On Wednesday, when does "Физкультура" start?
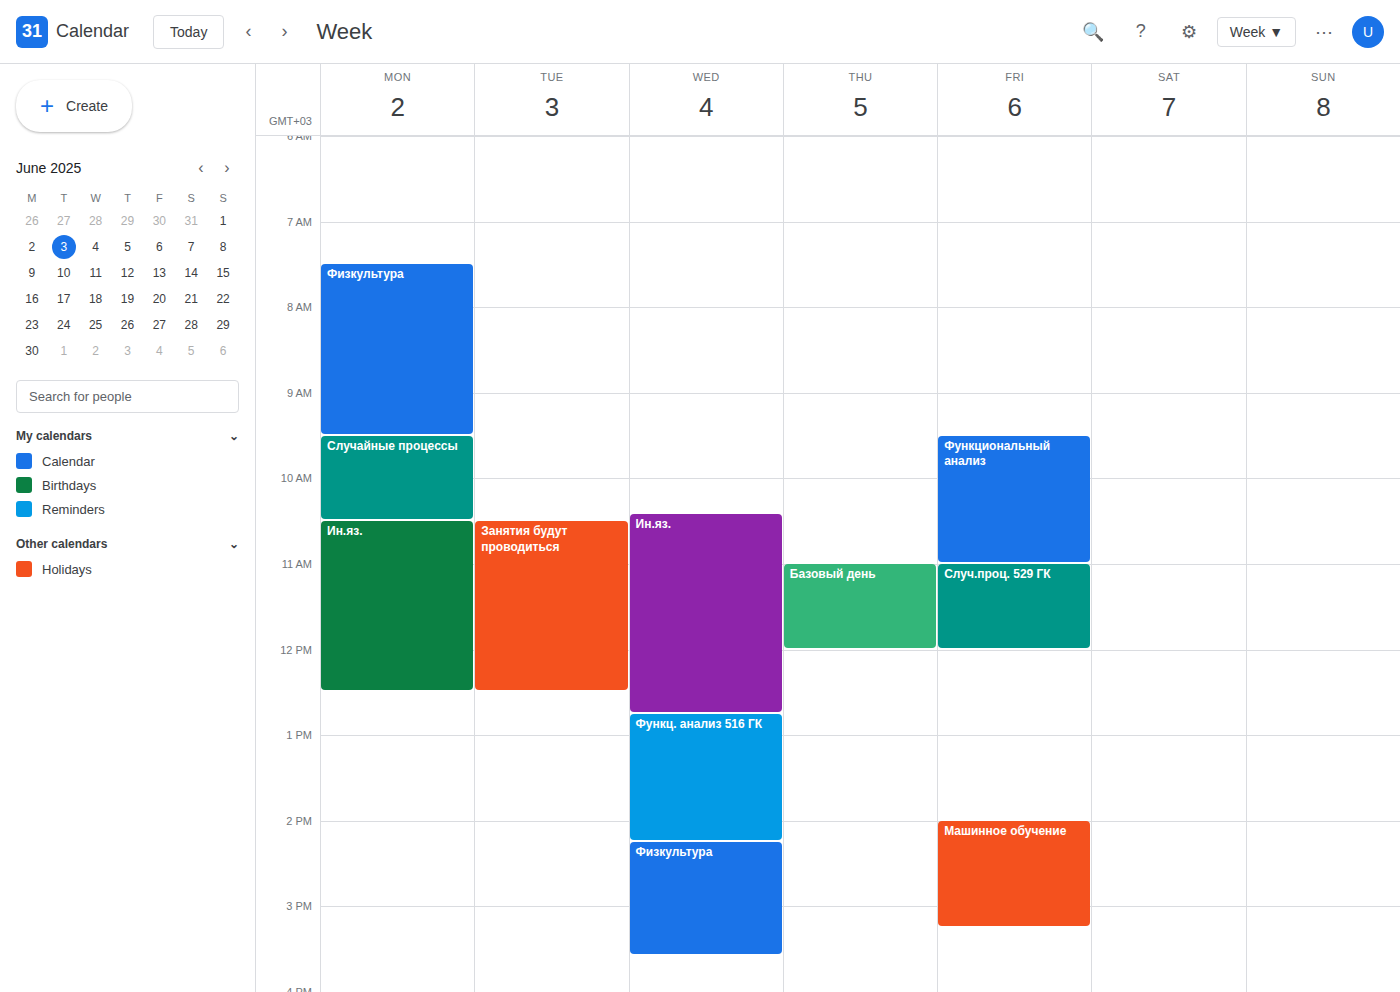
2:15 PM